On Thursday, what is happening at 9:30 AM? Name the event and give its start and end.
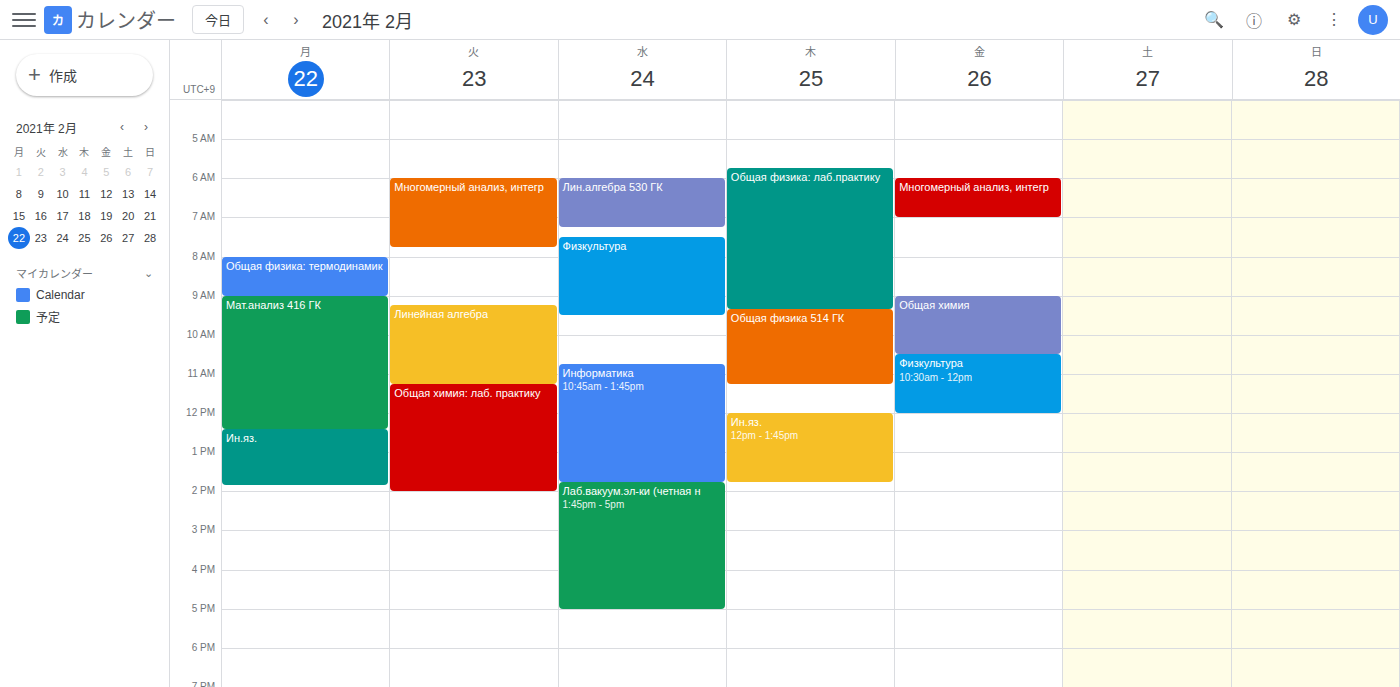
"Общая физика 514 ГК", 9:20 AM to 11:15 AM